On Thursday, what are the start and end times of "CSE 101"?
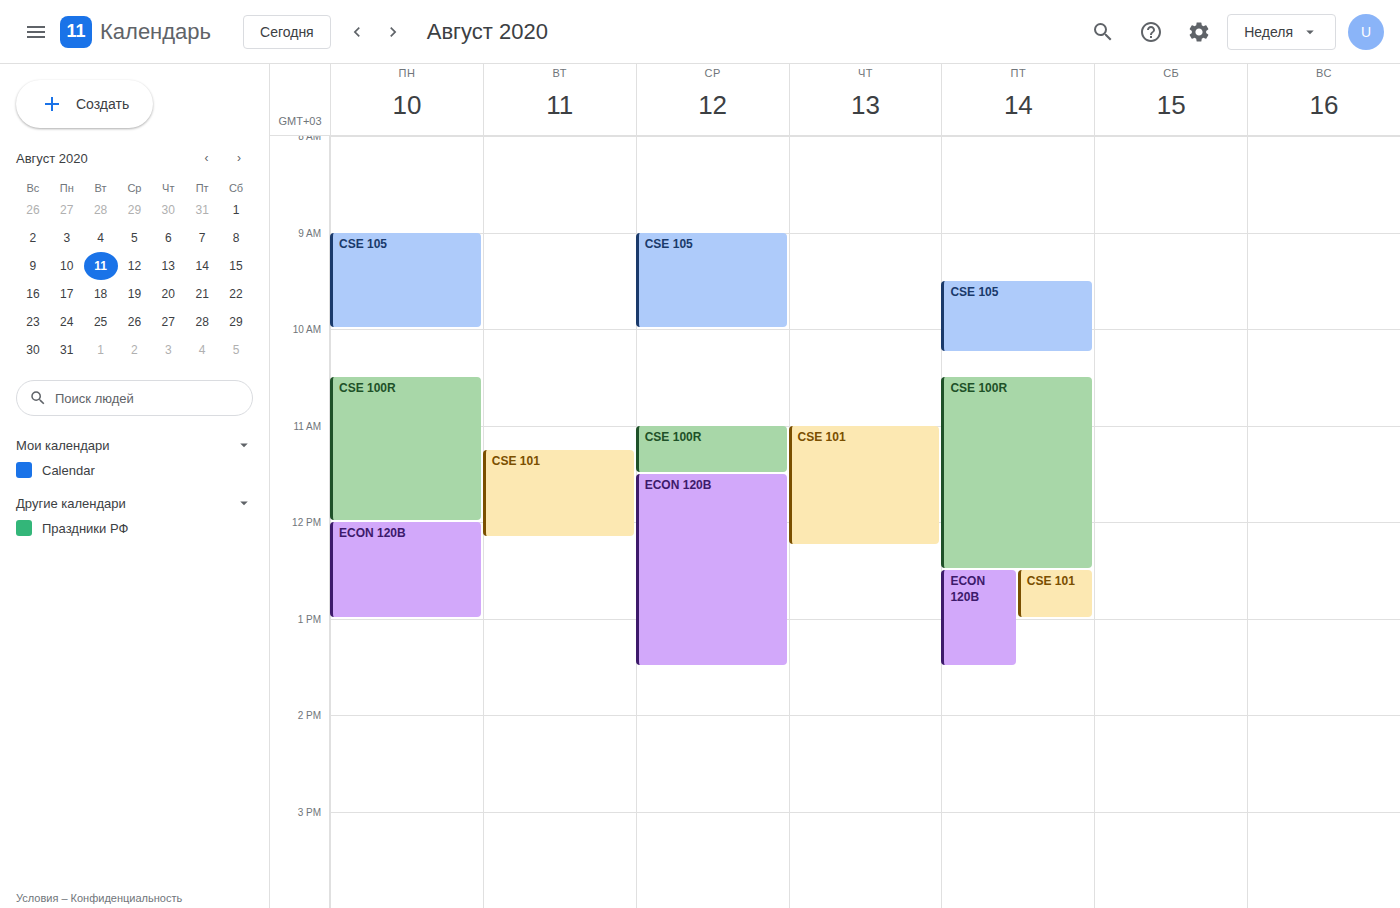
11:00 to 12:15